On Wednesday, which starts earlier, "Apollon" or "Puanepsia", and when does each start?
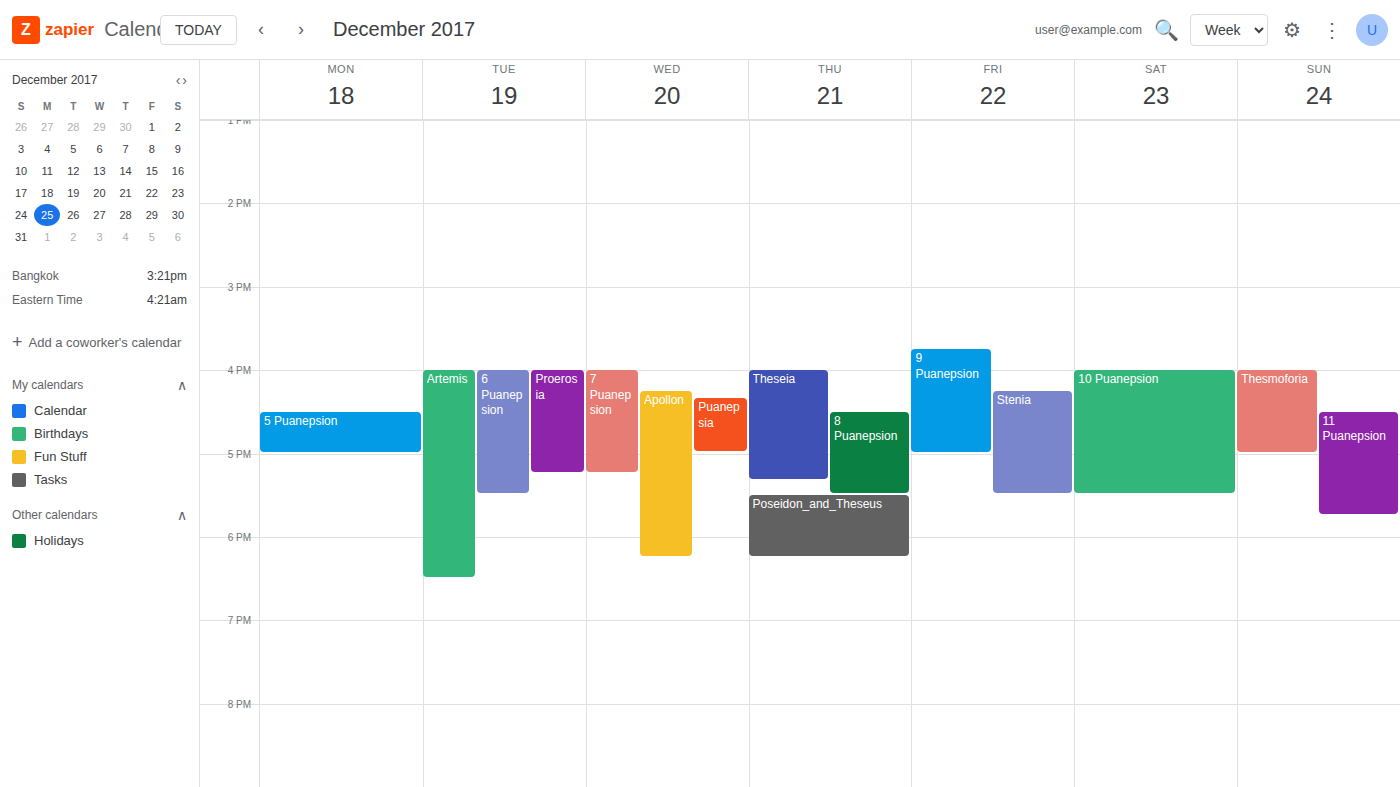
"Apollon" 16:15; "Puanepsia" 16:20.